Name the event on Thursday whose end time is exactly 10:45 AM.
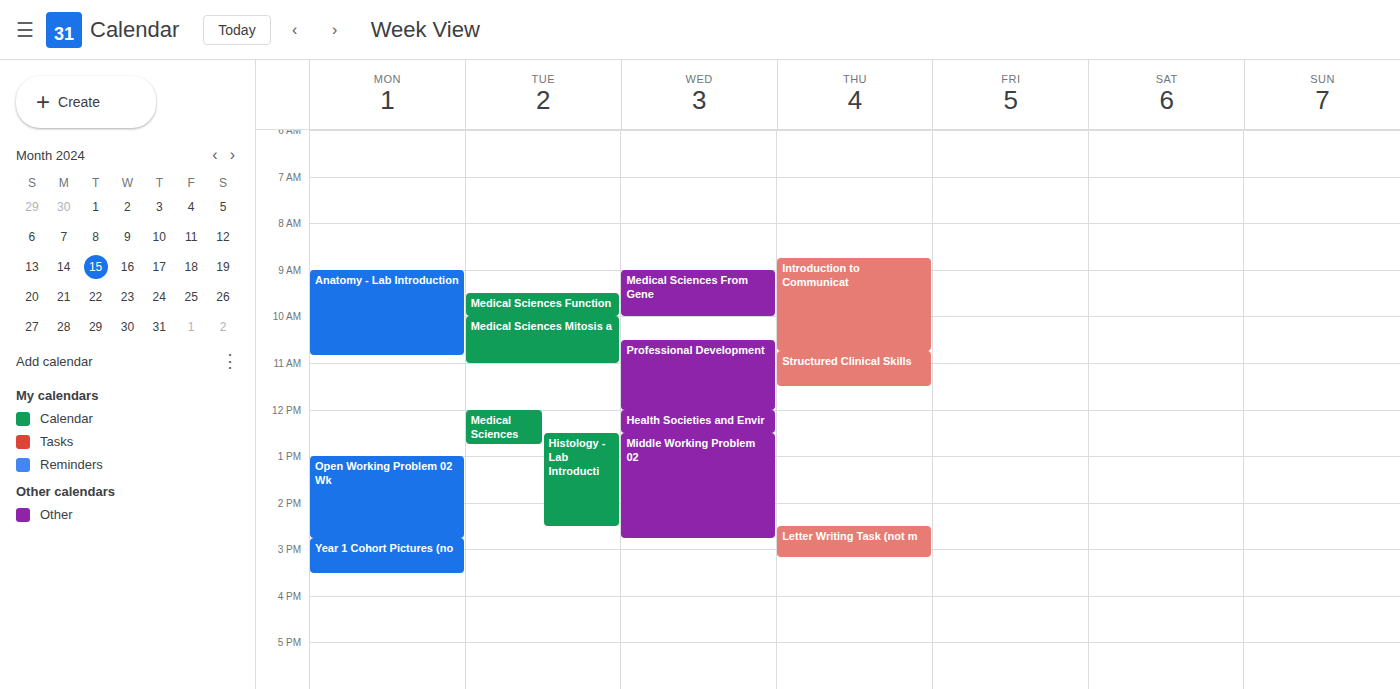
"Introduction to Communicat"